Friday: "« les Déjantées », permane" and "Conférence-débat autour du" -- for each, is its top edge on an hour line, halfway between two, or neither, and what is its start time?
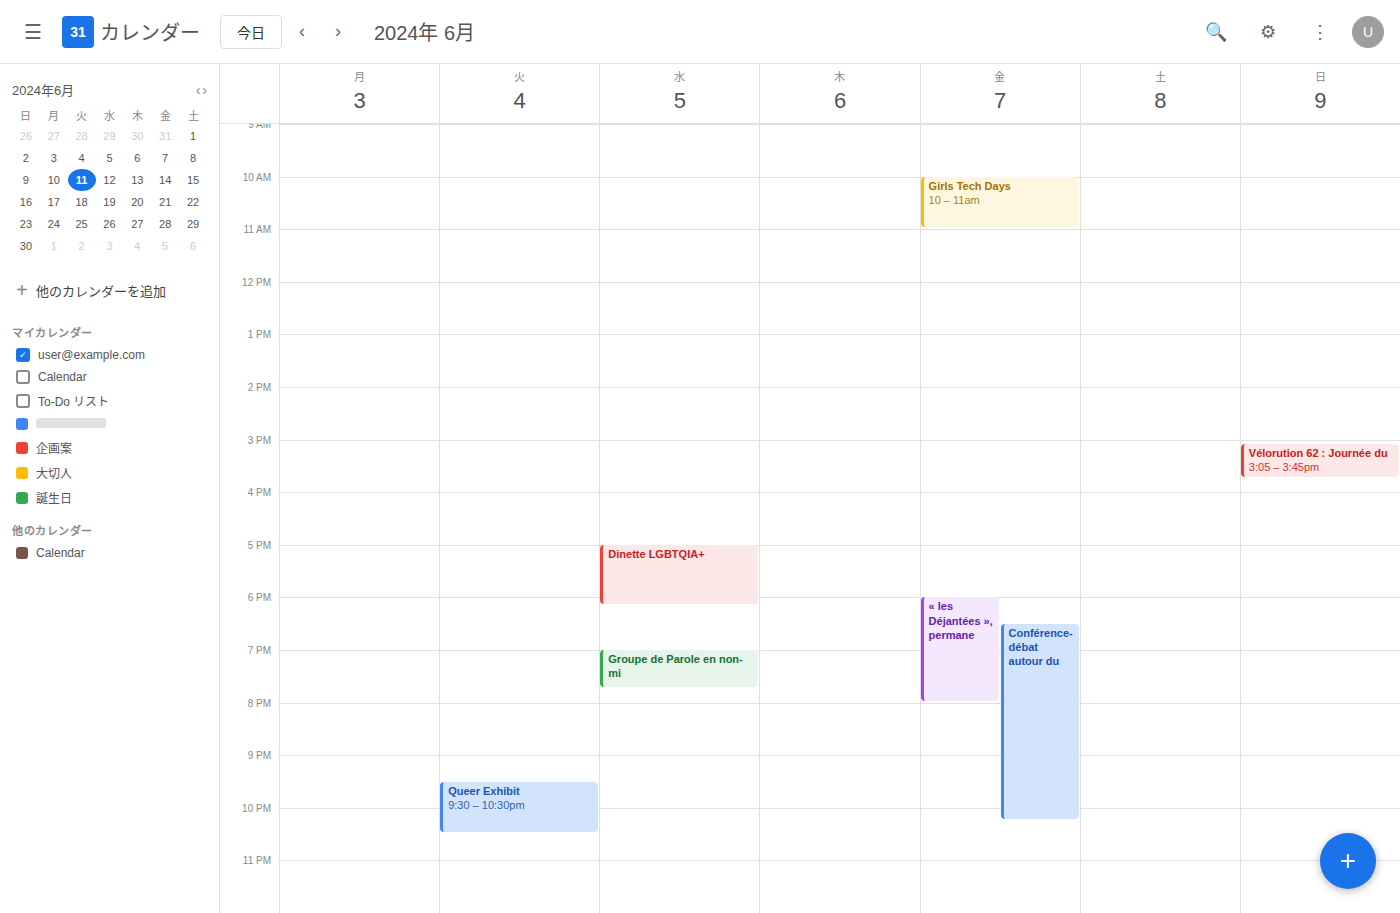
"« les Déjantées », permane": 6:00 PM, exactly on the 6 PM line. "Conférence-débat autour du": 6:30 PM, halfway between the 6 PM and 7 PM lines.